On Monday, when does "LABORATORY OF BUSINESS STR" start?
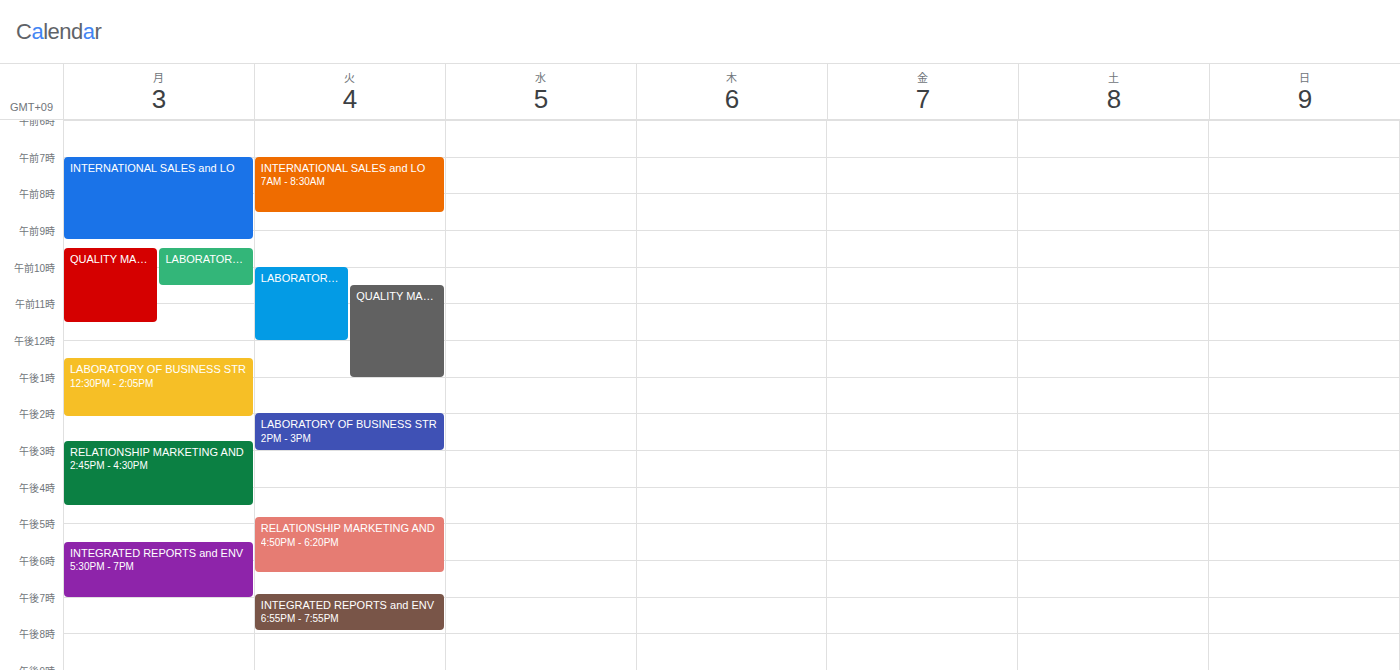
12:30